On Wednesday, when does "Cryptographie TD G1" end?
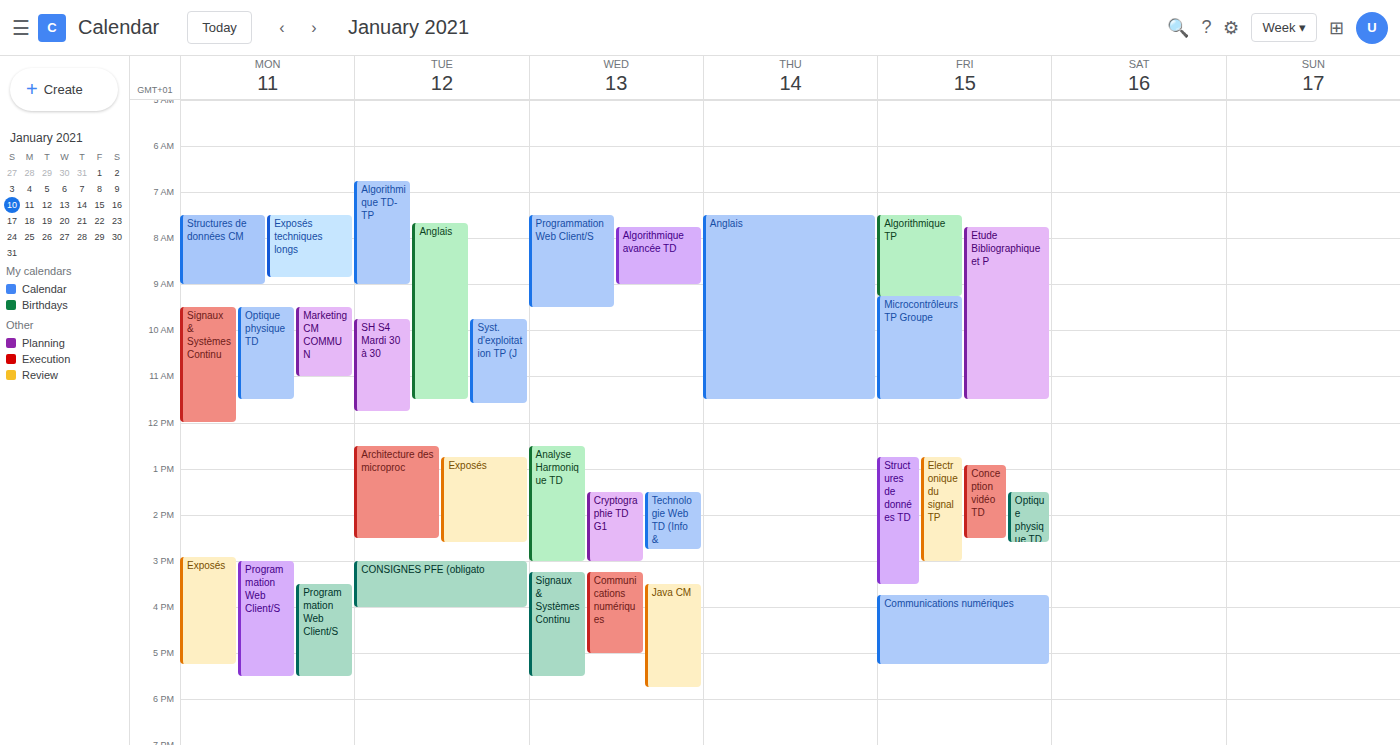
3:00 PM